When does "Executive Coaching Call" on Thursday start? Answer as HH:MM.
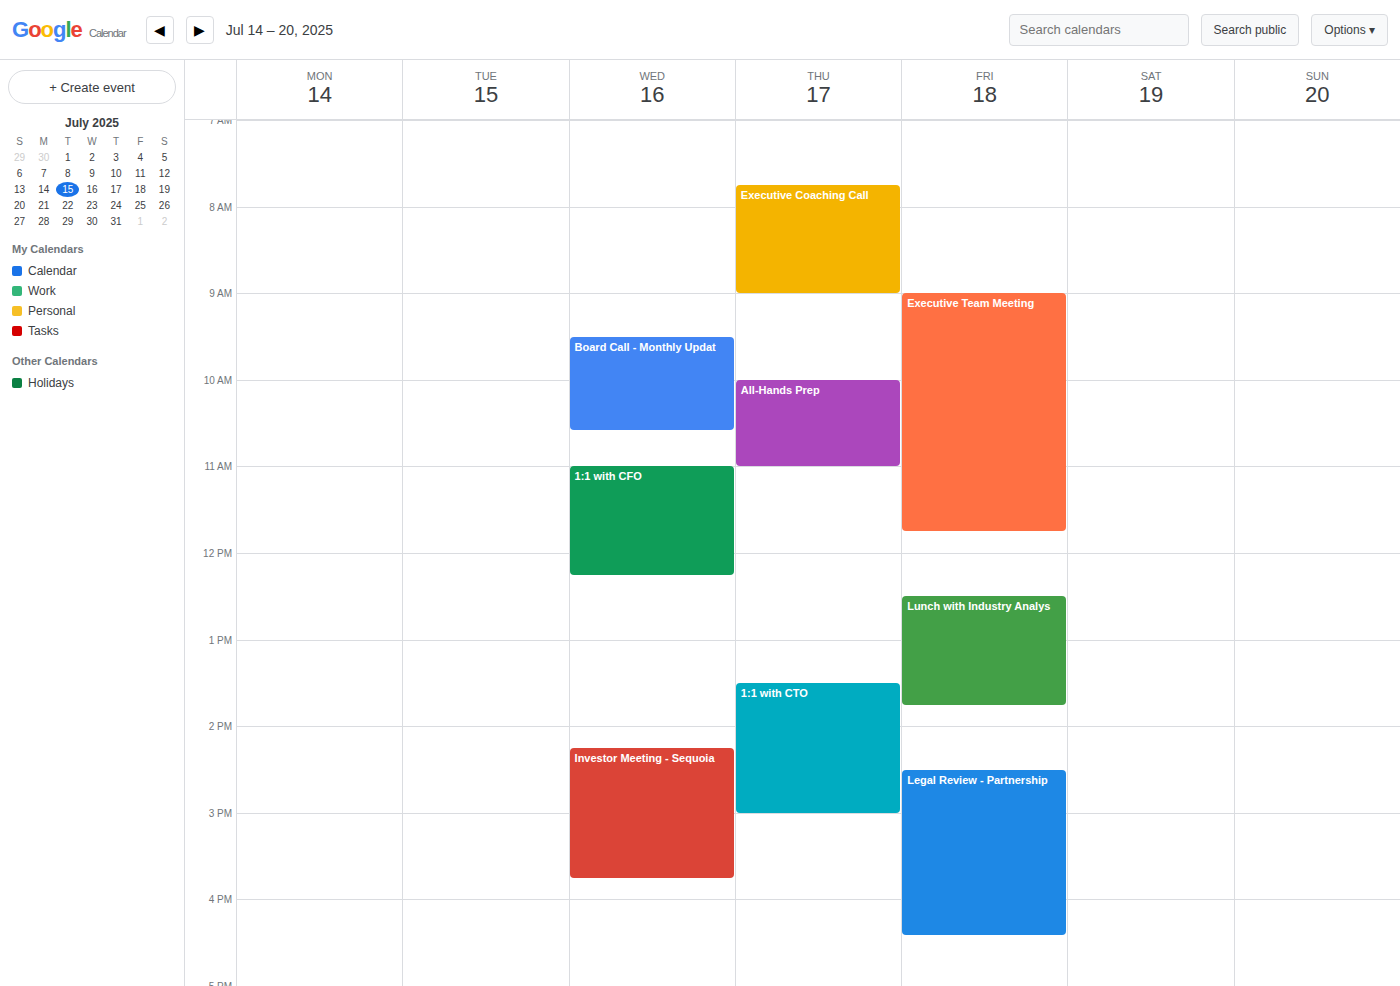
07:45